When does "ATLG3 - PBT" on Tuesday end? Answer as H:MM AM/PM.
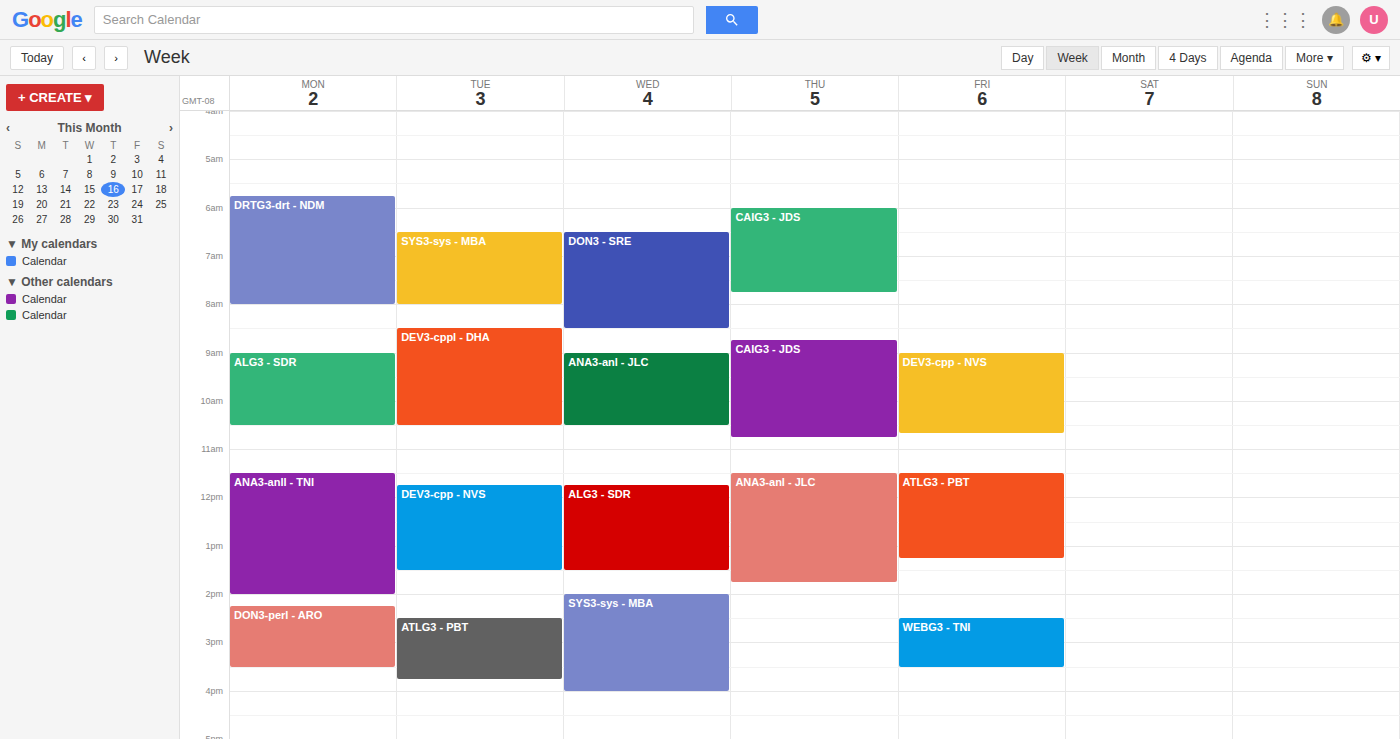
3:45 PM